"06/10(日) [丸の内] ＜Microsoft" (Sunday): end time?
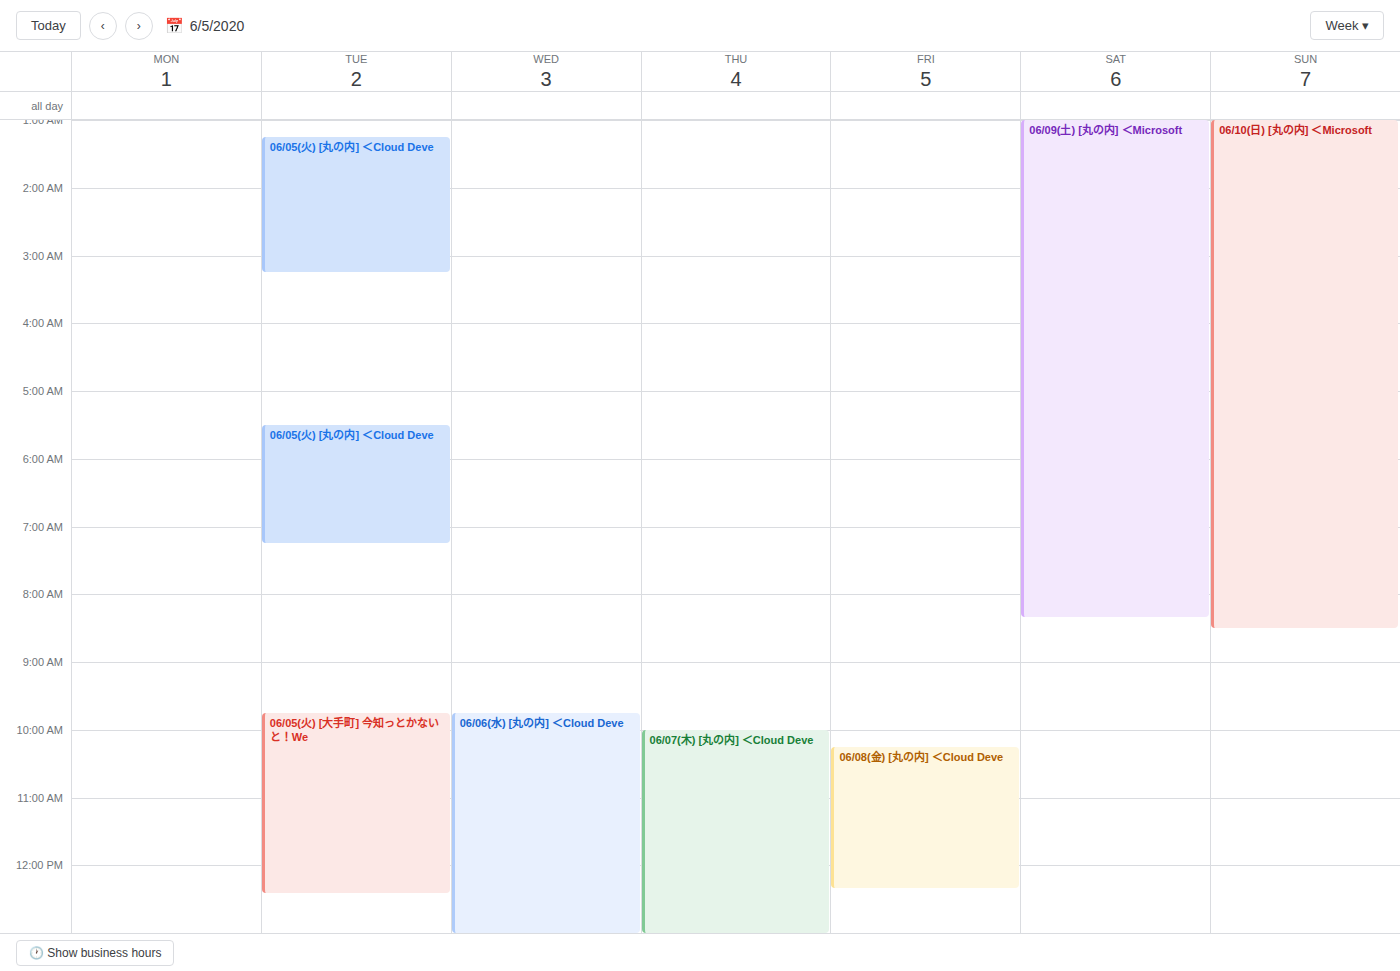
8:30 AM